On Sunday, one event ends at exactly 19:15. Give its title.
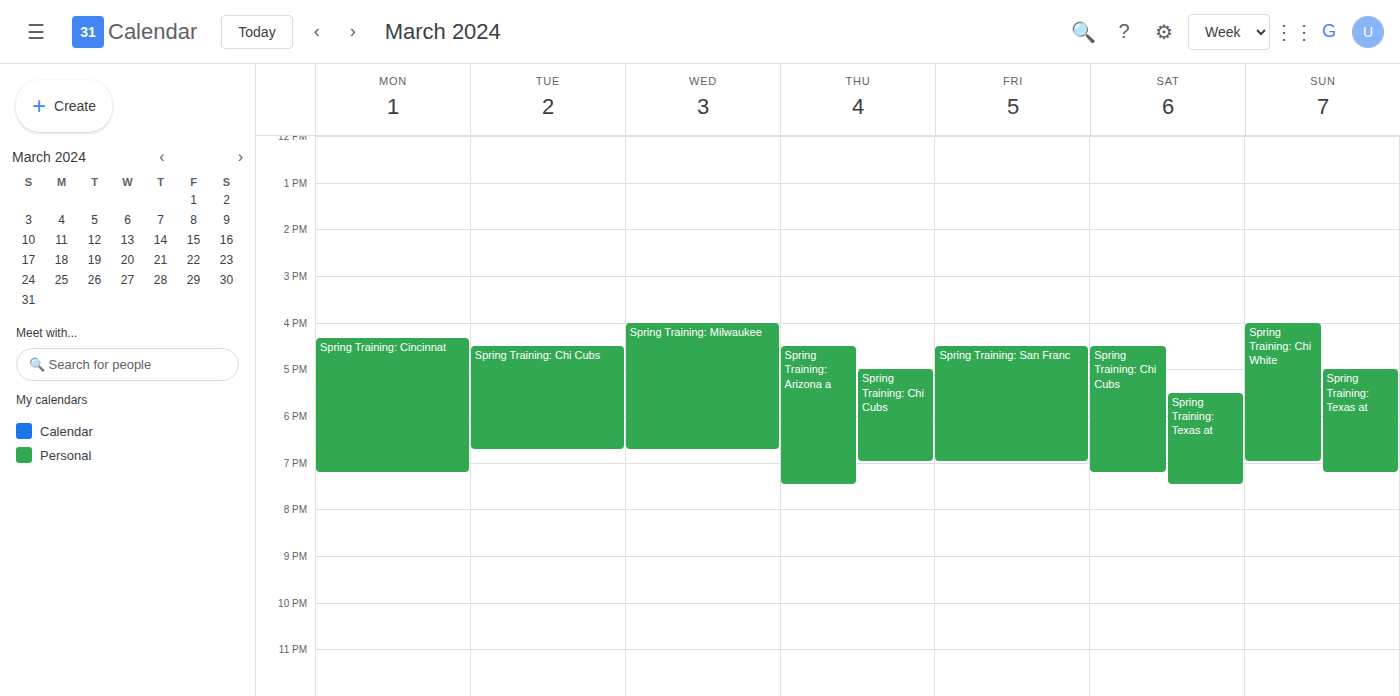
"Spring Training: Texas at"